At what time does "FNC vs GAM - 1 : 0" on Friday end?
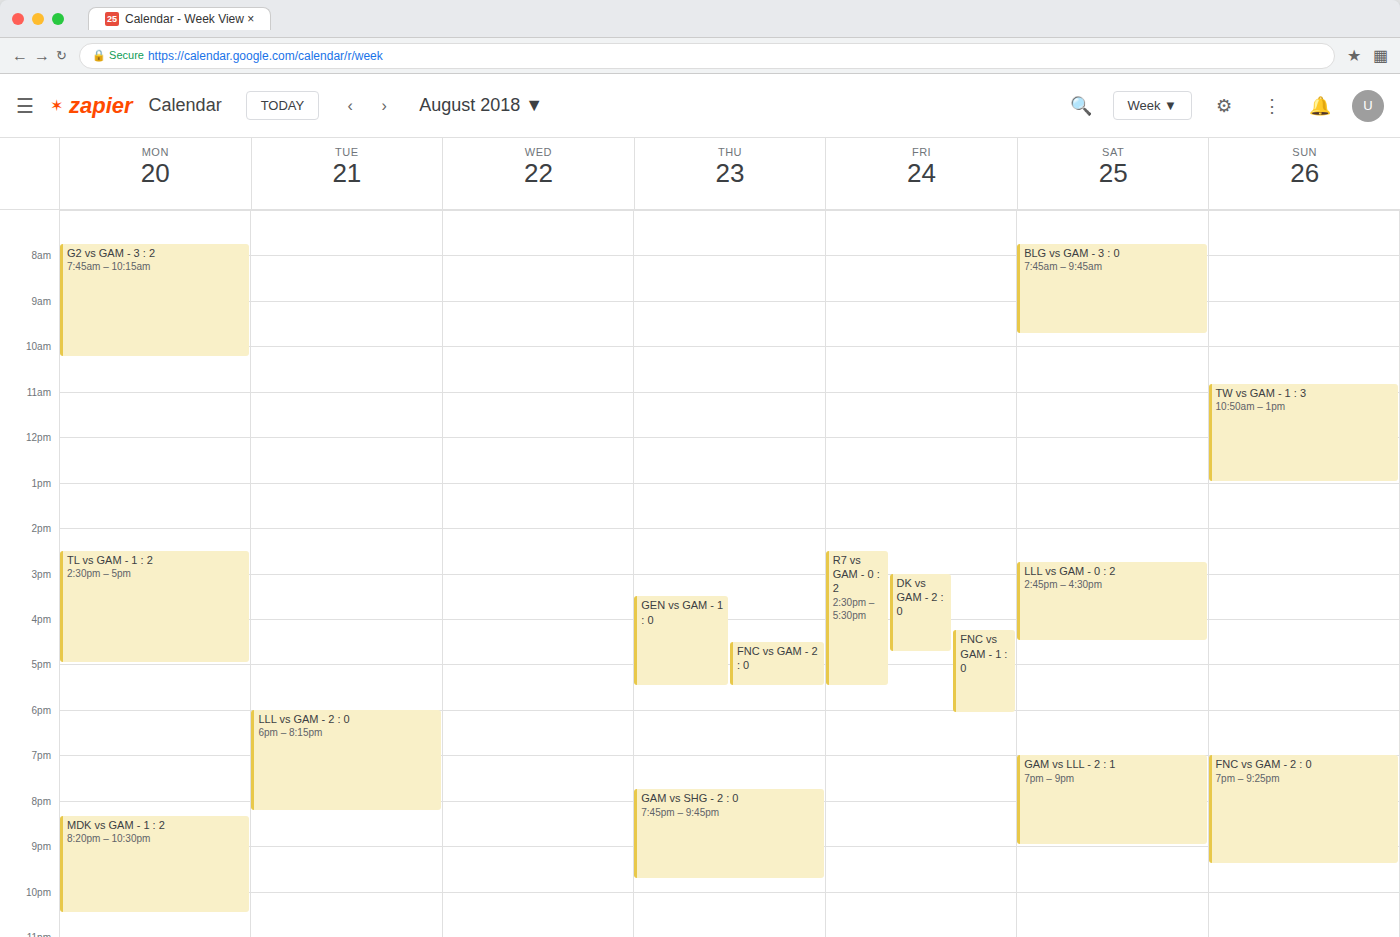
6:05 PM